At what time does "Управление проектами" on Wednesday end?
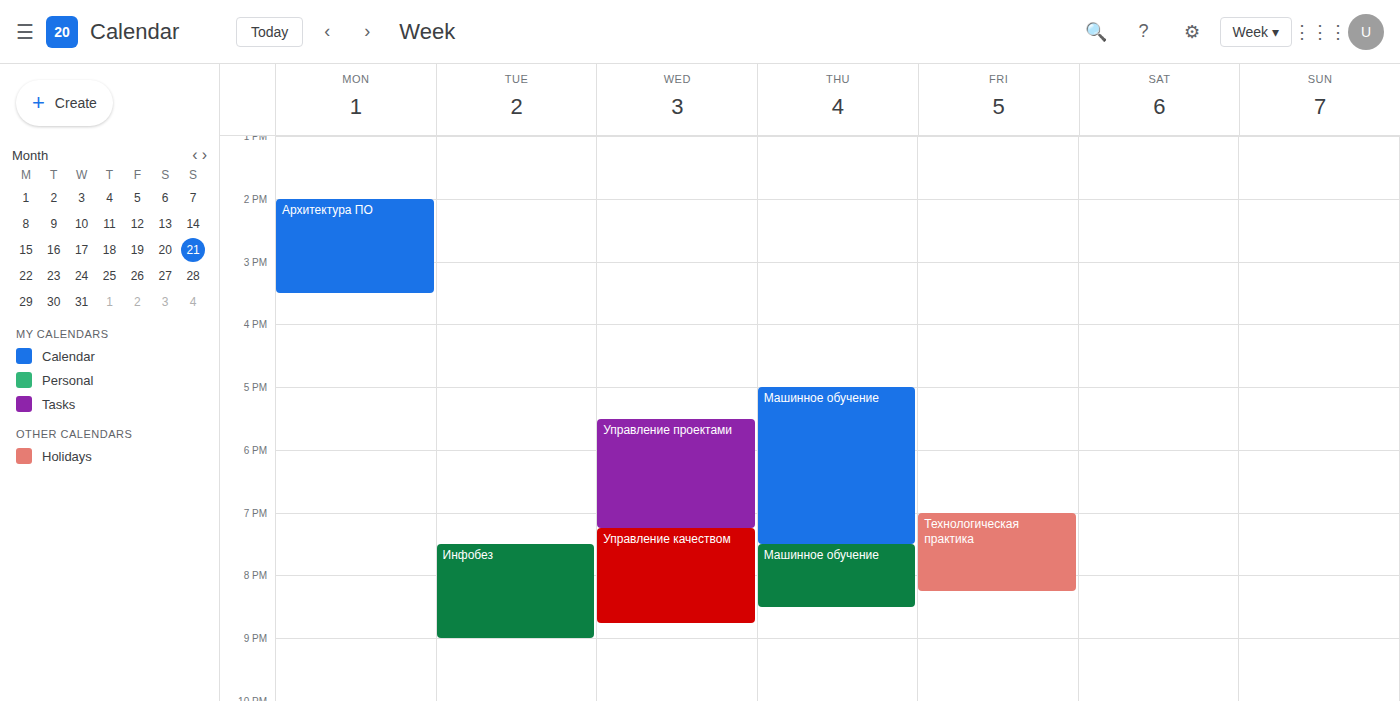
7:15 PM